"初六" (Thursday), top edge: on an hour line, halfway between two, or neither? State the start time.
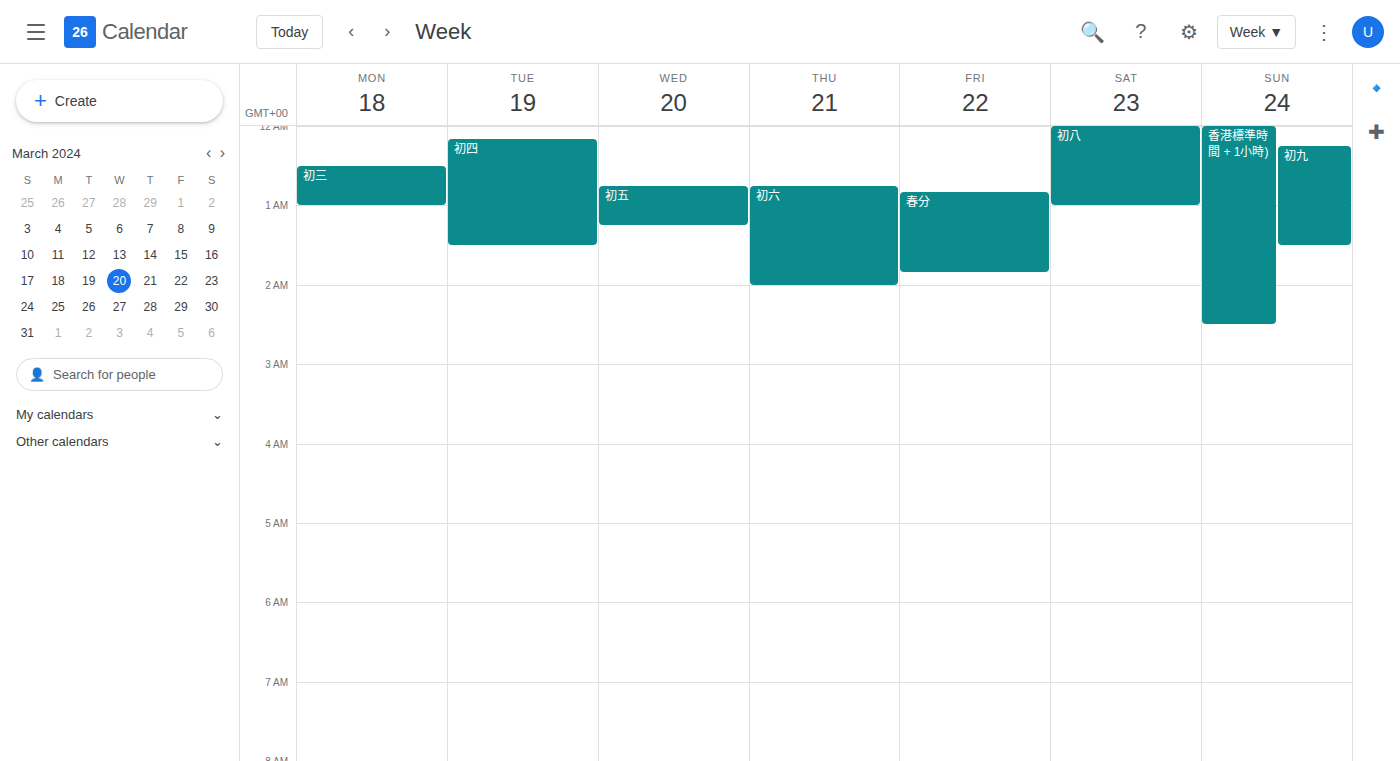
00:45 -- neither: three quarters of the way from the 00:00 line to the 01:00 line.